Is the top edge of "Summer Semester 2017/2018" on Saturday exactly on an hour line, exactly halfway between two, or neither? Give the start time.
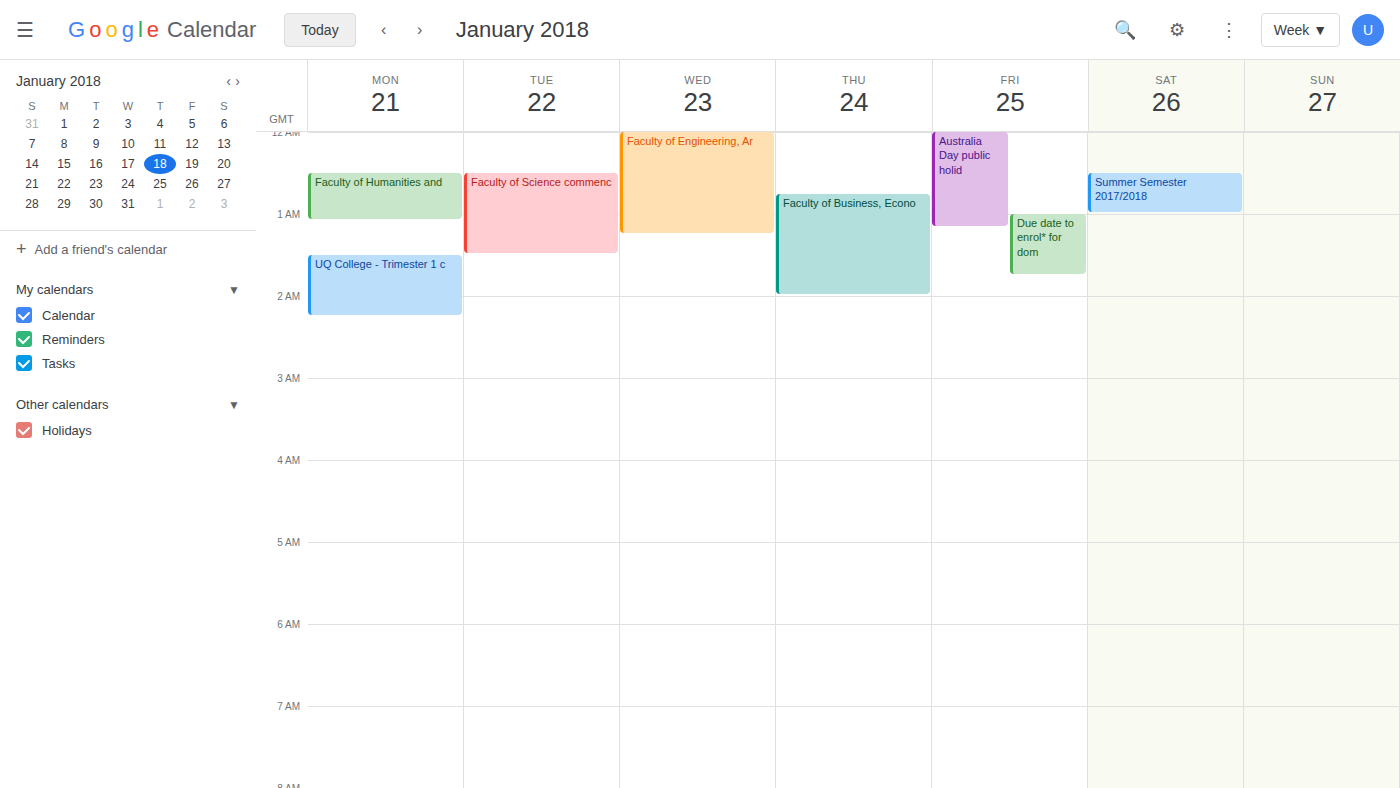
12:30 AM -- halfway between the 12 AM and 1 AM lines.